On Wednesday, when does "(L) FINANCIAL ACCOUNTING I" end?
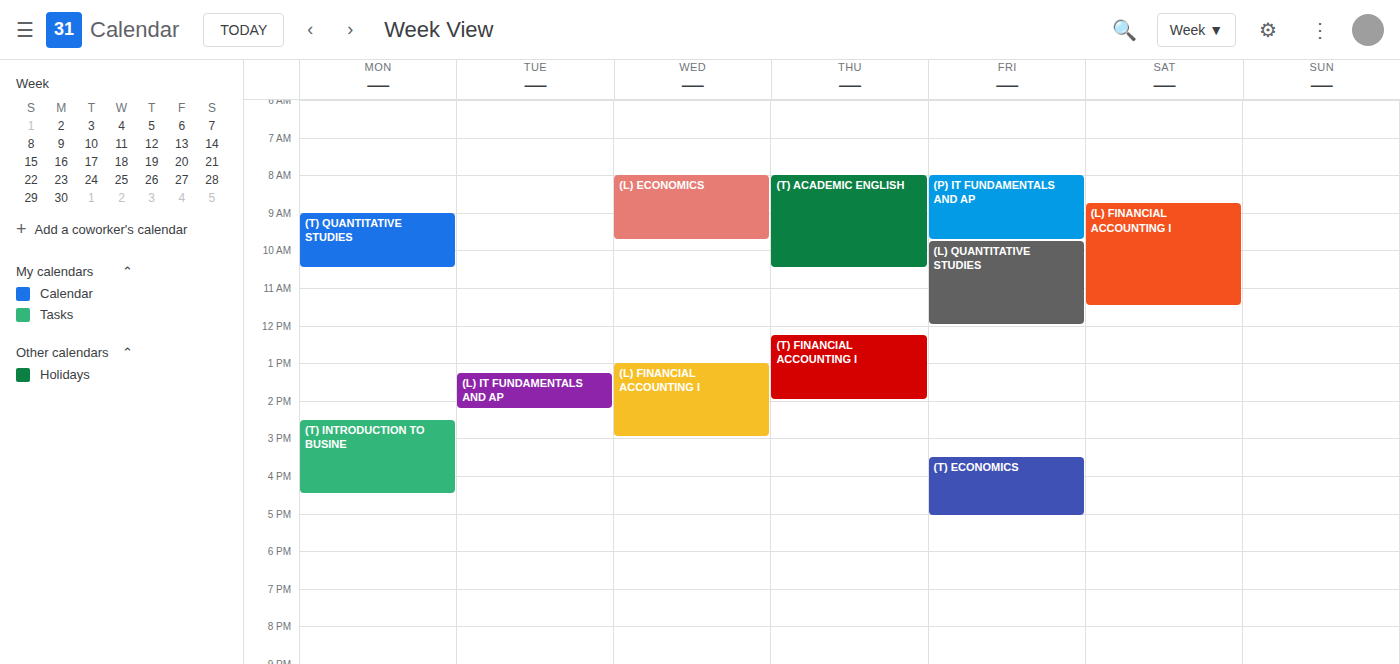
3:00 PM